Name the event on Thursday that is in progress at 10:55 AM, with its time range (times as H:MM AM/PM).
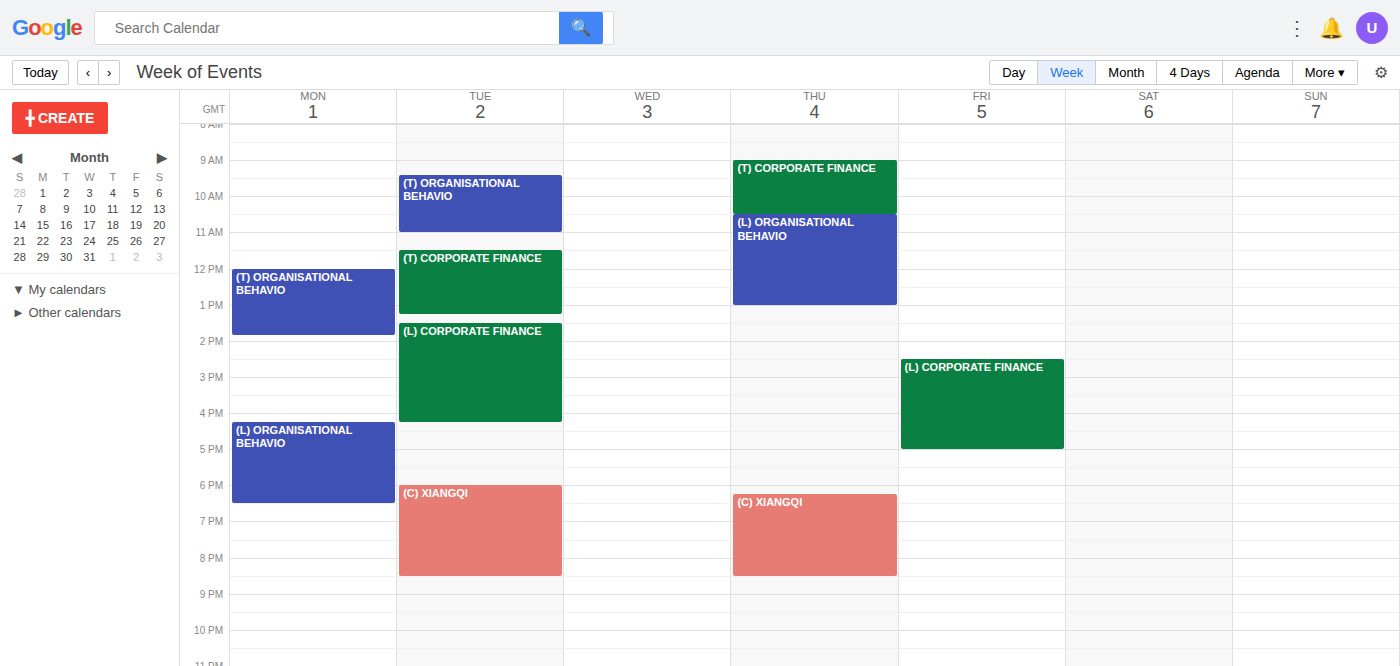
"(L) ORGANISATIONAL BEHAVIO", 10:30 AM to 1:00 PM